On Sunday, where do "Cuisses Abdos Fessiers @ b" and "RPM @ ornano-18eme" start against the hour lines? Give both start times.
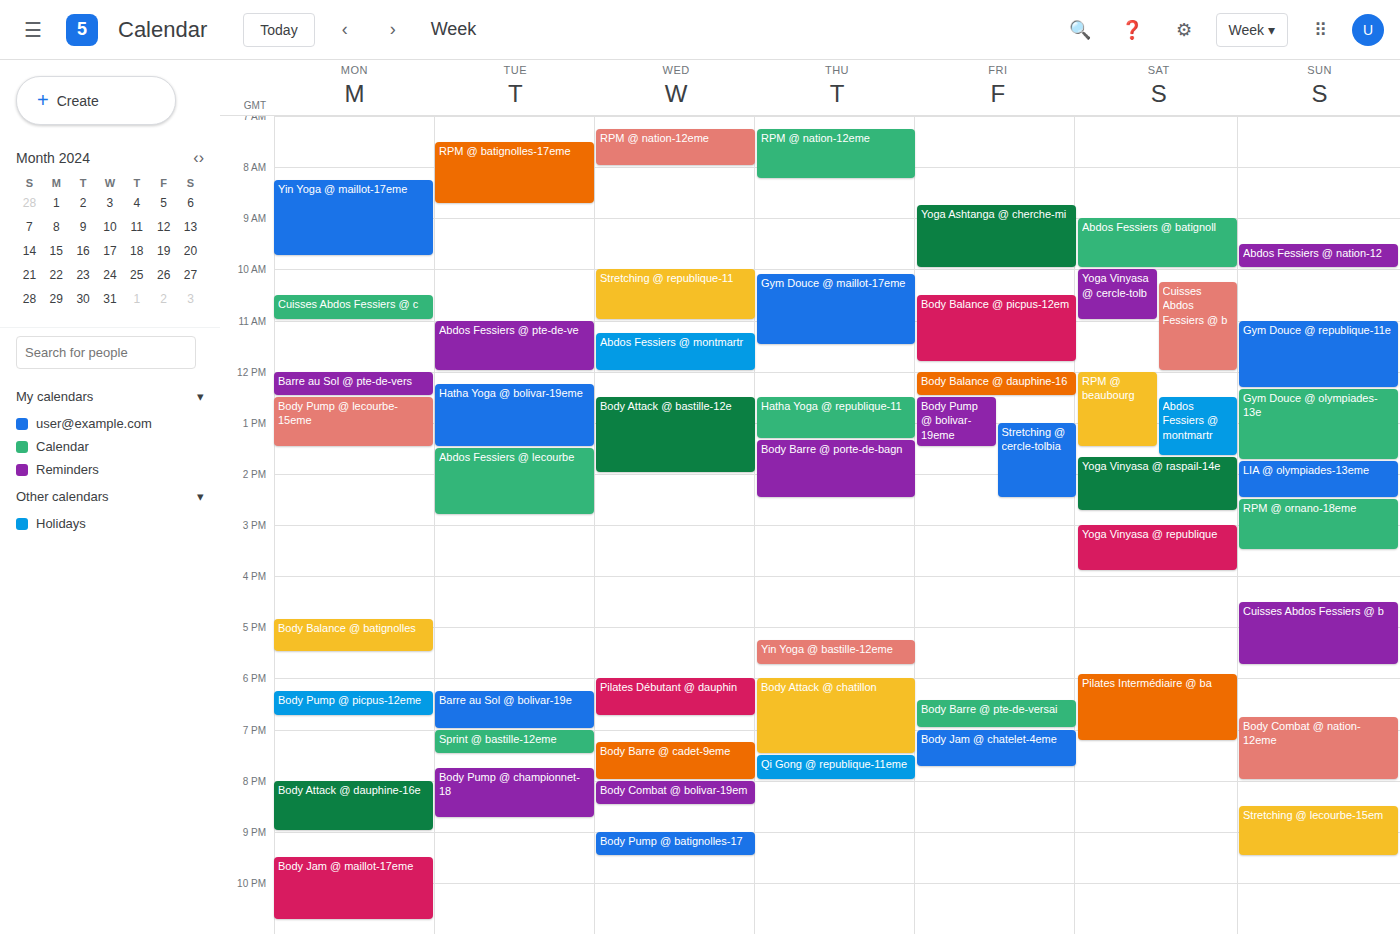
"Cuisses Abdos Fessiers @ b": 4:30 PM, halfway between the 4 PM and 5 PM lines. "RPM @ ornano-18eme": 2:30 PM, halfway between the 2 PM and 3 PM lines.